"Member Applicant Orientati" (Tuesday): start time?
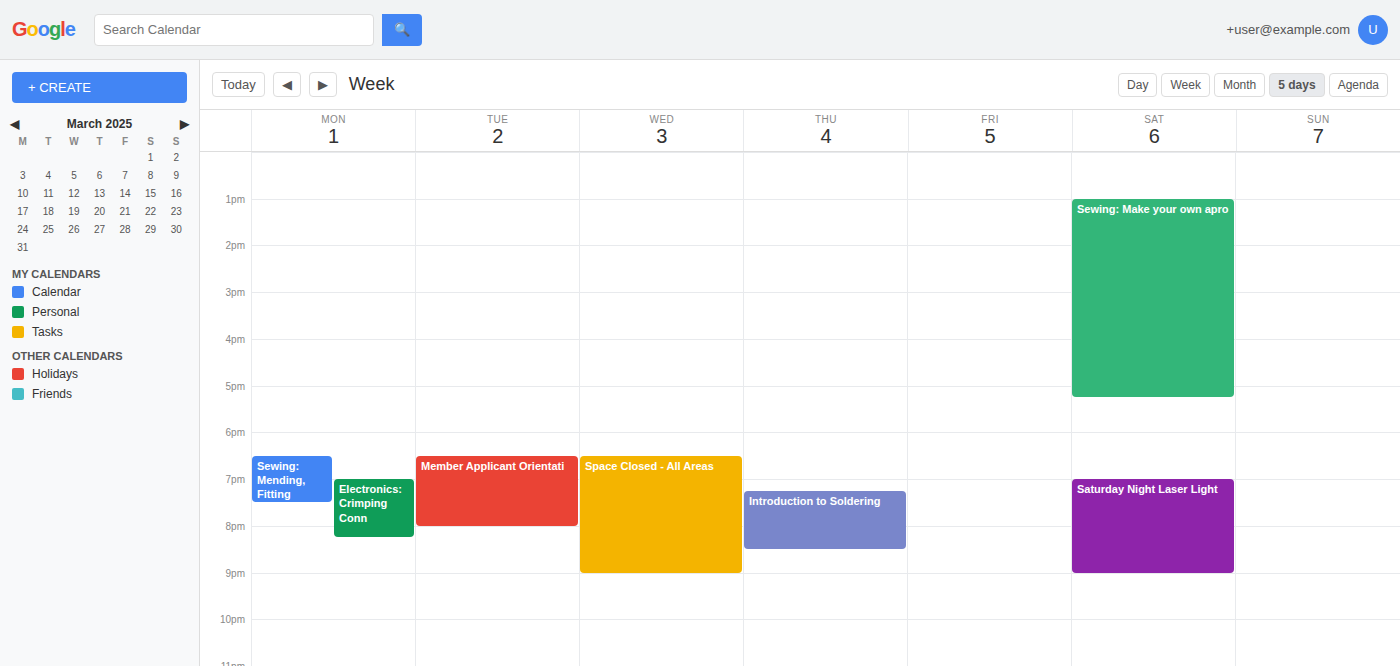
6:30 PM